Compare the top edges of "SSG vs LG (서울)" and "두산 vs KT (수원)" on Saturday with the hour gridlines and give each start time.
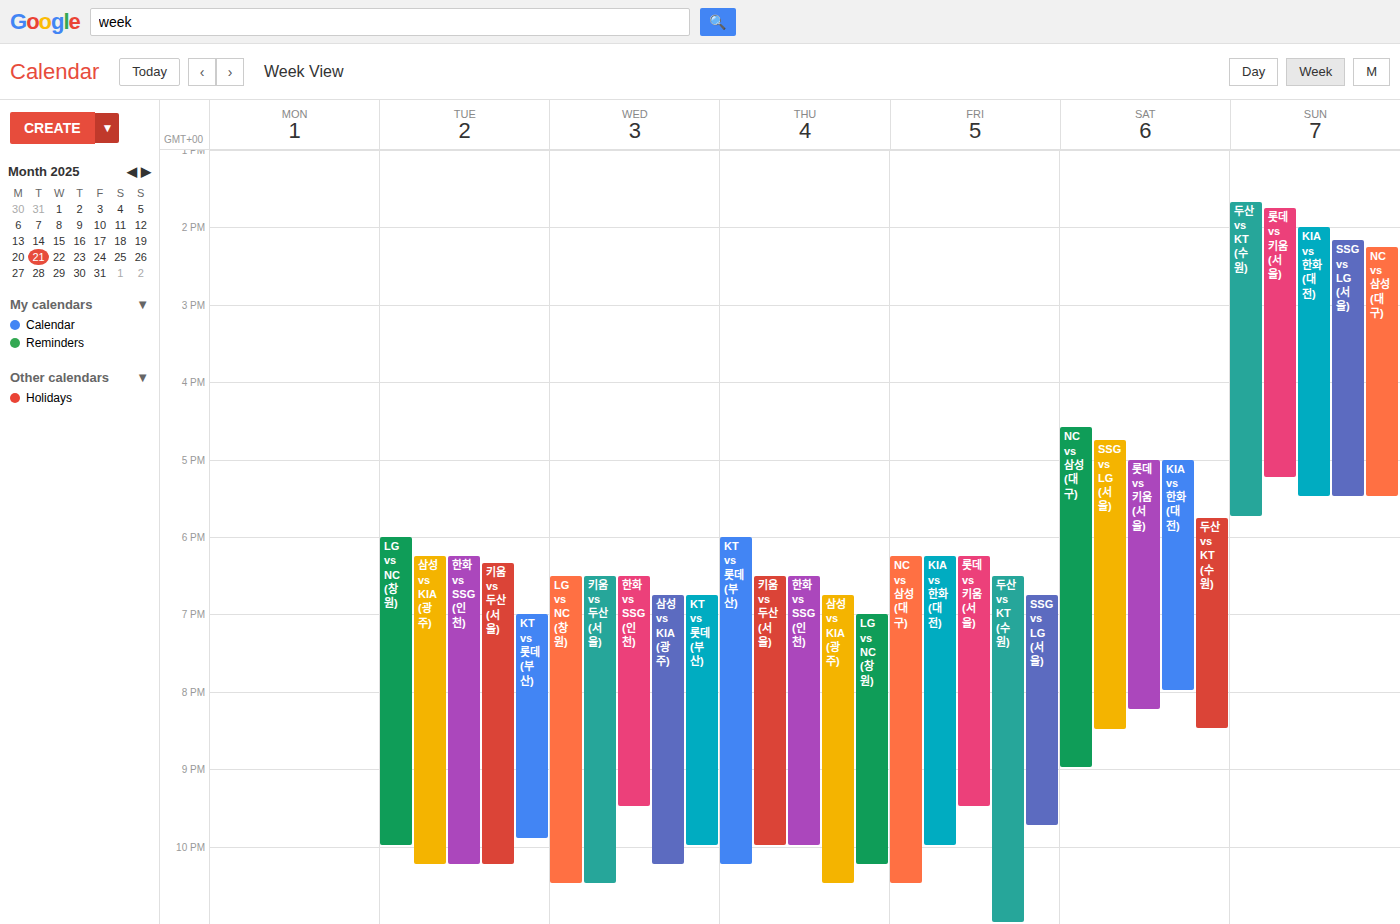
"SSG vs LG (서울)": 4:45 PM, neither: three quarters of the way from the 4 PM line to the 5 PM line. "두산 vs KT (수원)": 5:45 PM, neither: three quarters of the way from the 5 PM line to the 6 PM line.